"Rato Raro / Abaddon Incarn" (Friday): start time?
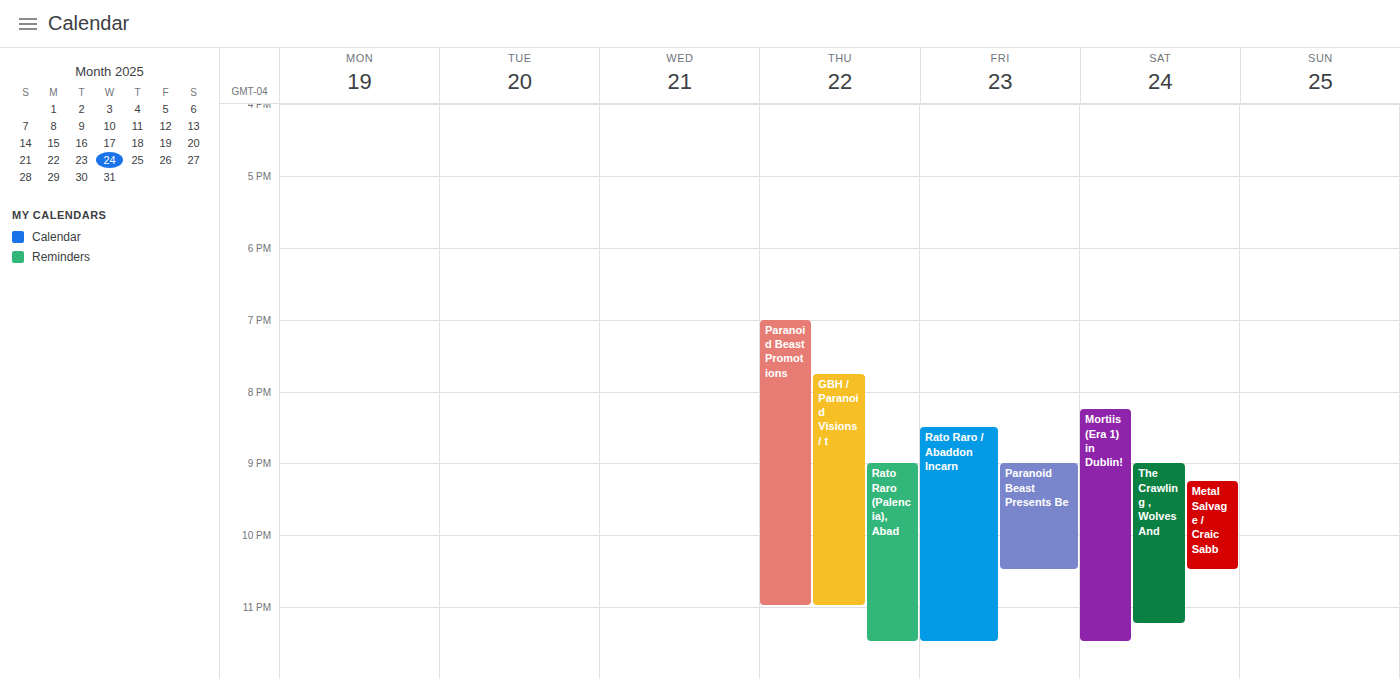
8:30 PM